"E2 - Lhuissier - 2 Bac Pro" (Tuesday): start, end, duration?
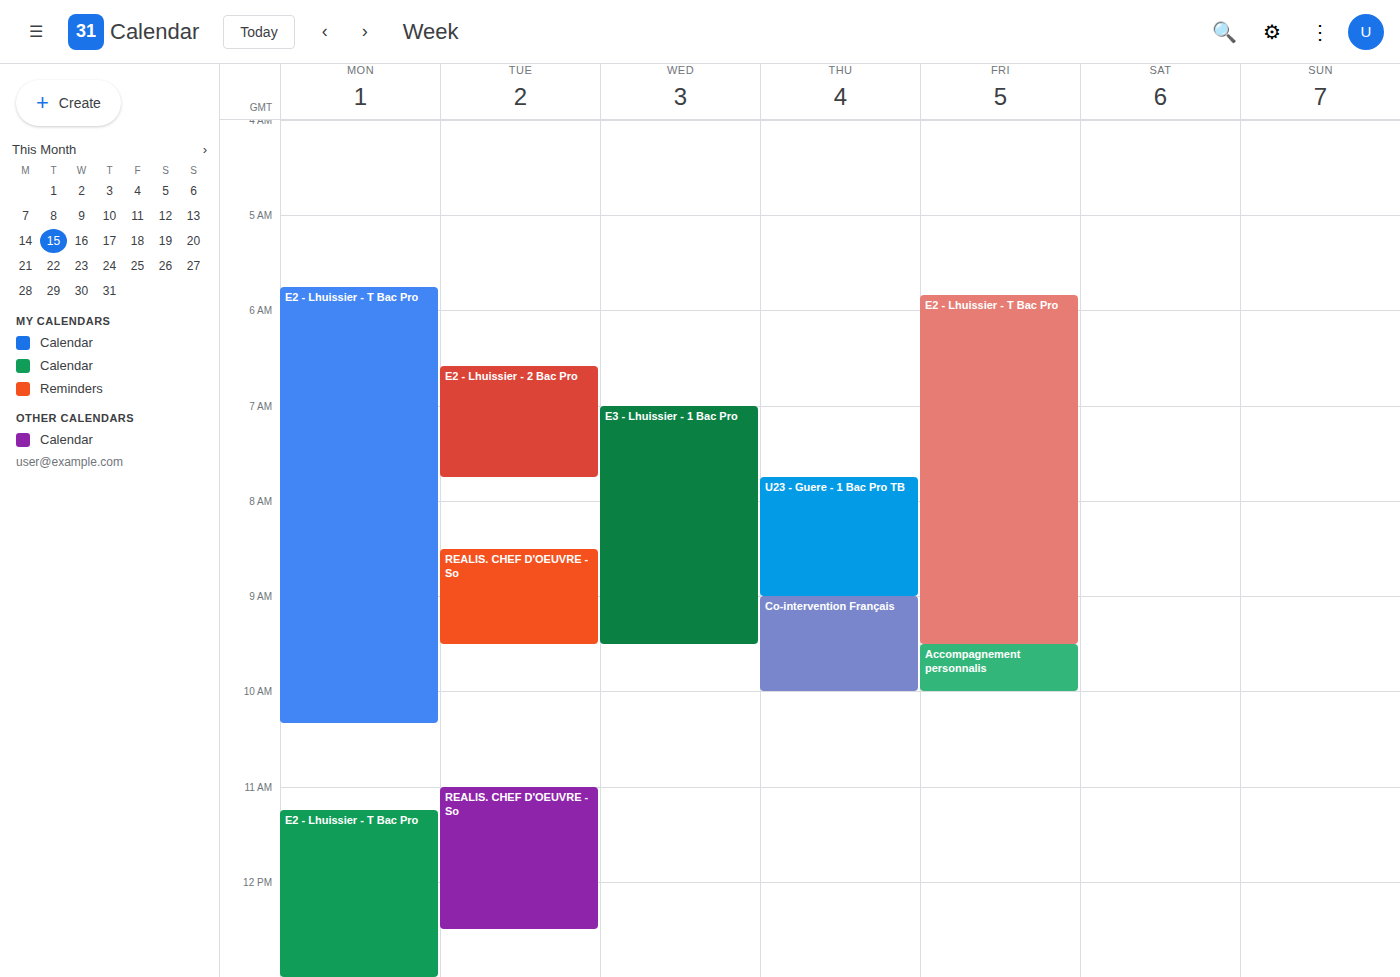
6:35 AM to 7:45 AM, 1 hour 10 minutes